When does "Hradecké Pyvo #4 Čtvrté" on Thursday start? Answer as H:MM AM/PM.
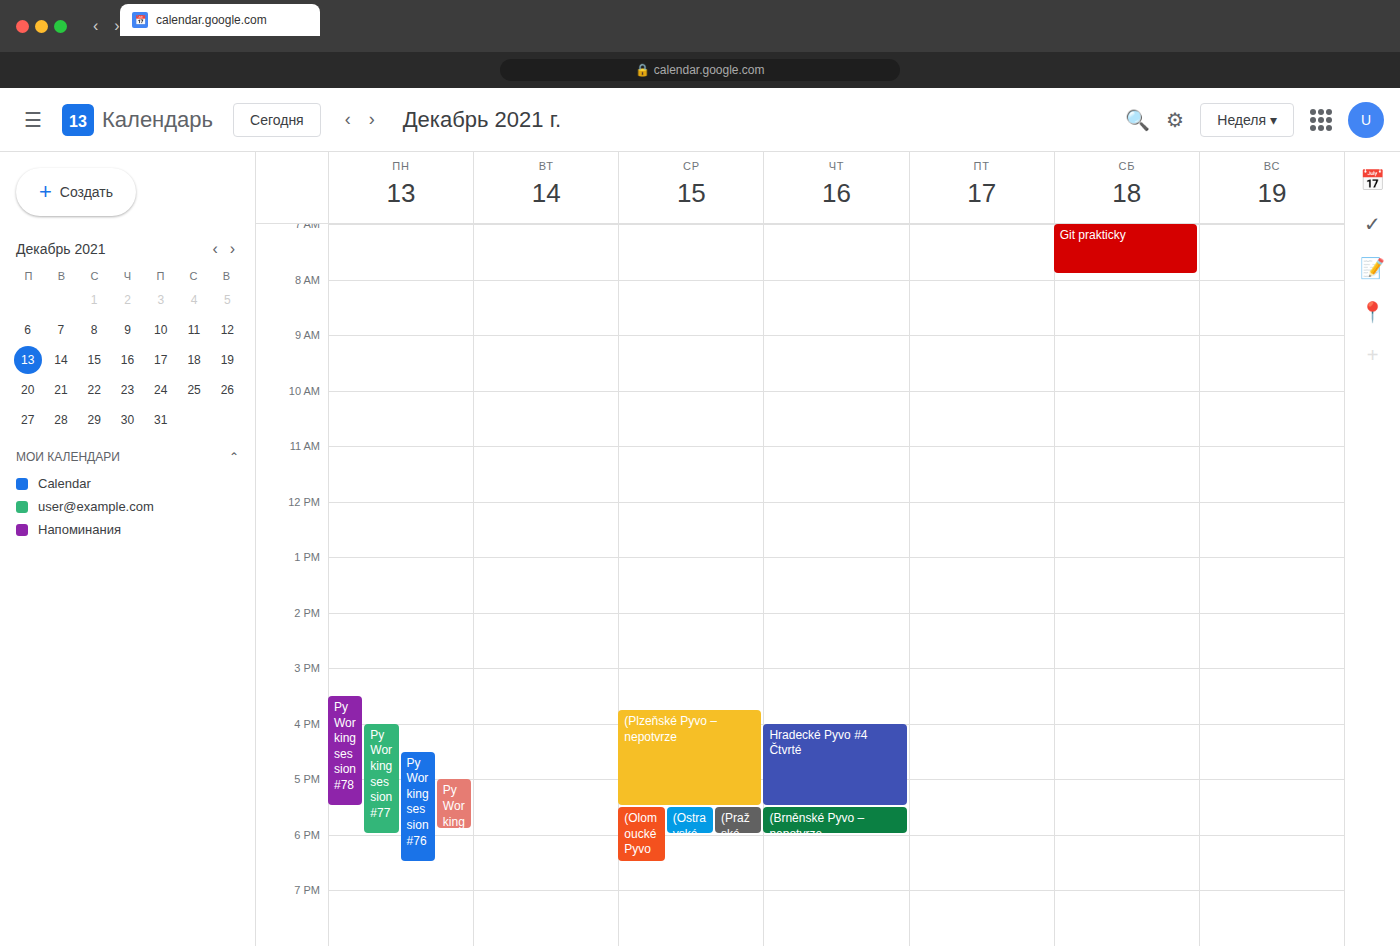
4:00 PM